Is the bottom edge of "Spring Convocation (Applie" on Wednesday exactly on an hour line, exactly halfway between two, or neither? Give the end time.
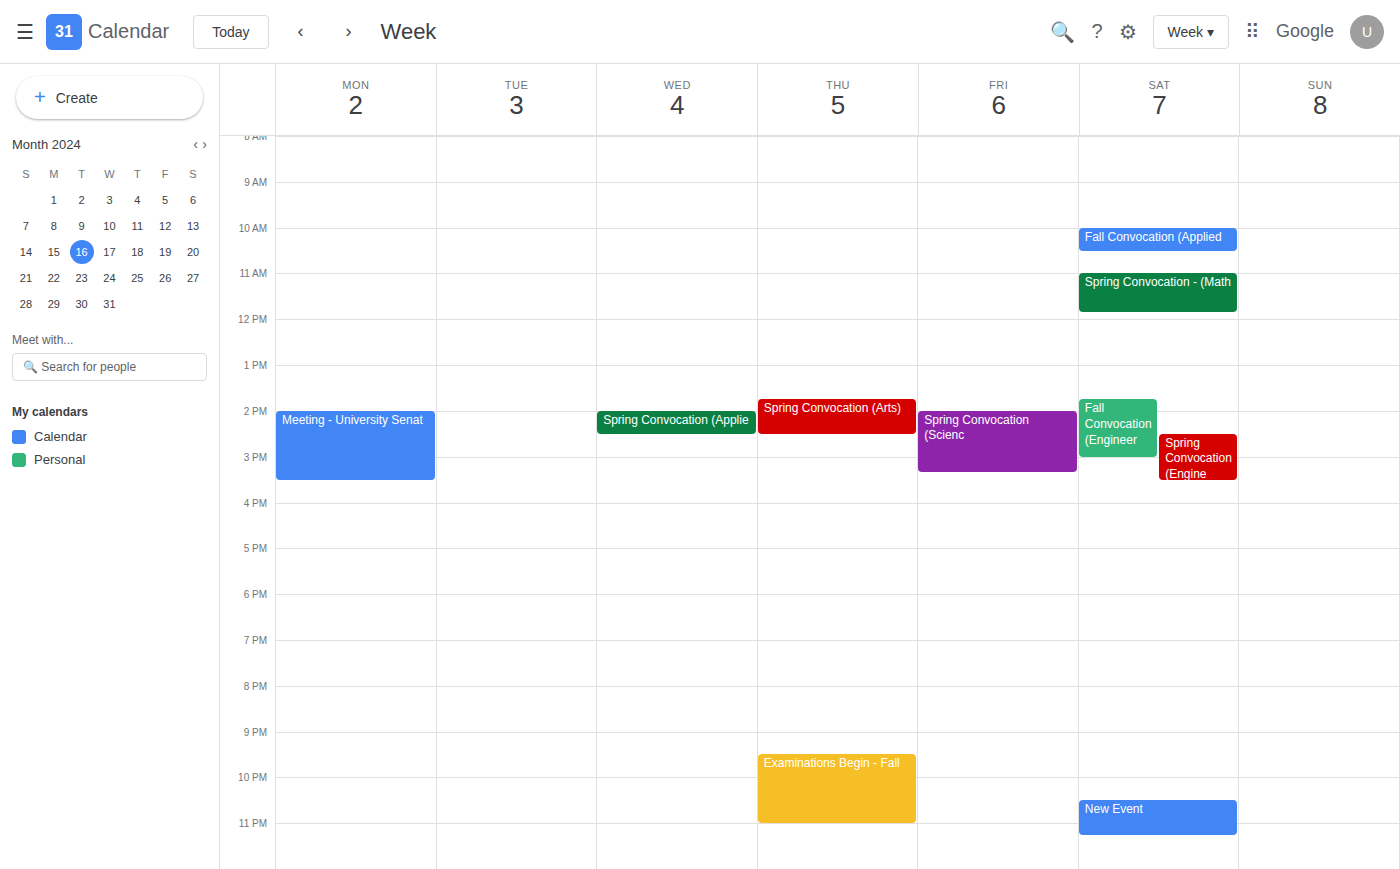
2:30 PM -- halfway between the 2 PM and 3 PM lines.